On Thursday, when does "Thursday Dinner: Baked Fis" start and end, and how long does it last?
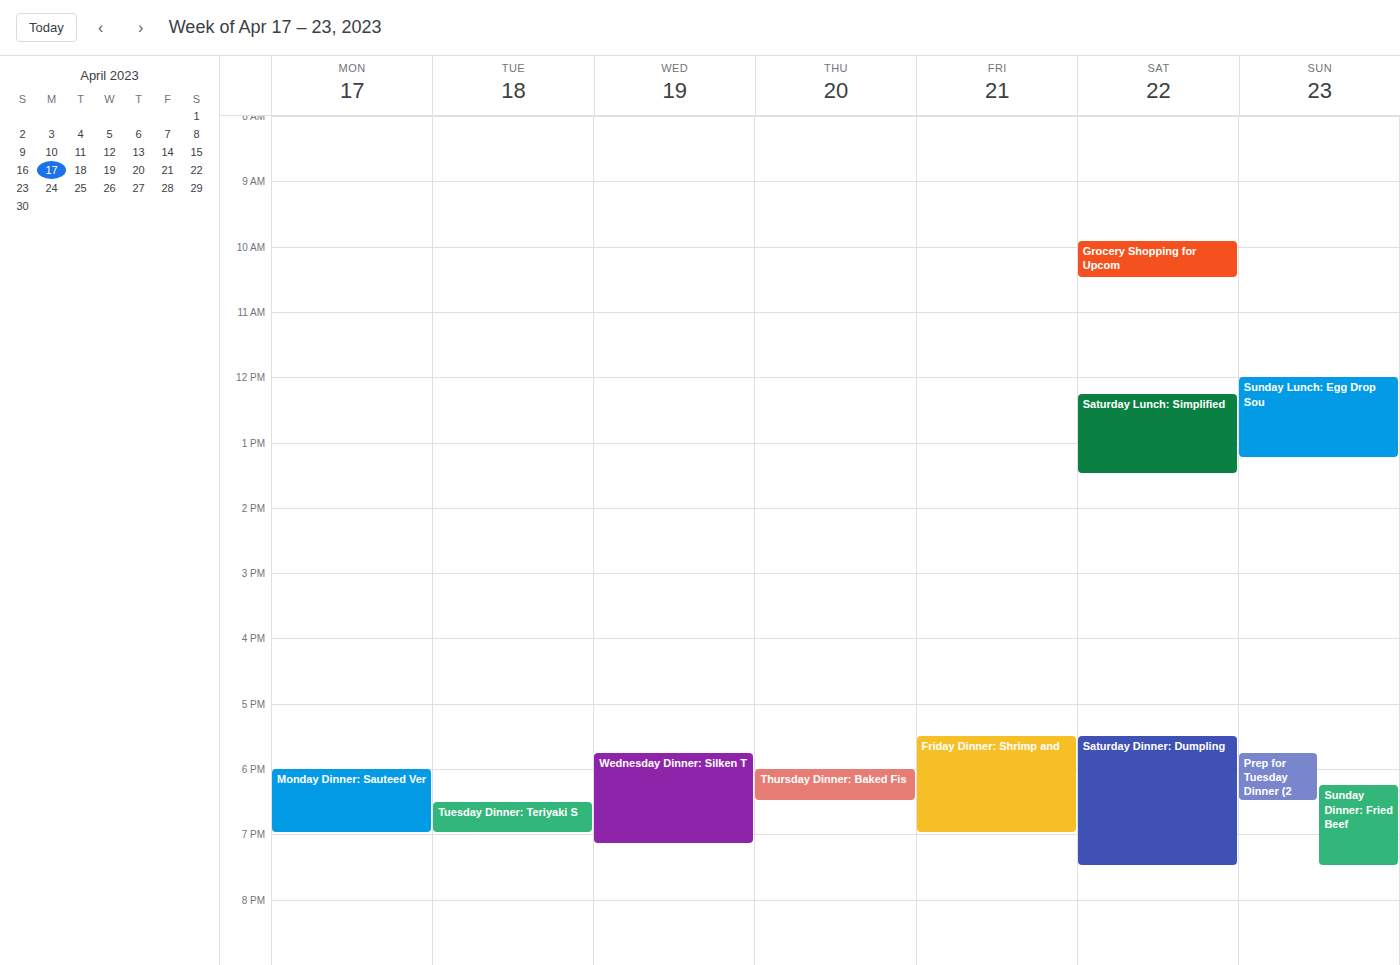
6:00 PM to 6:30 PM, 30 minutes